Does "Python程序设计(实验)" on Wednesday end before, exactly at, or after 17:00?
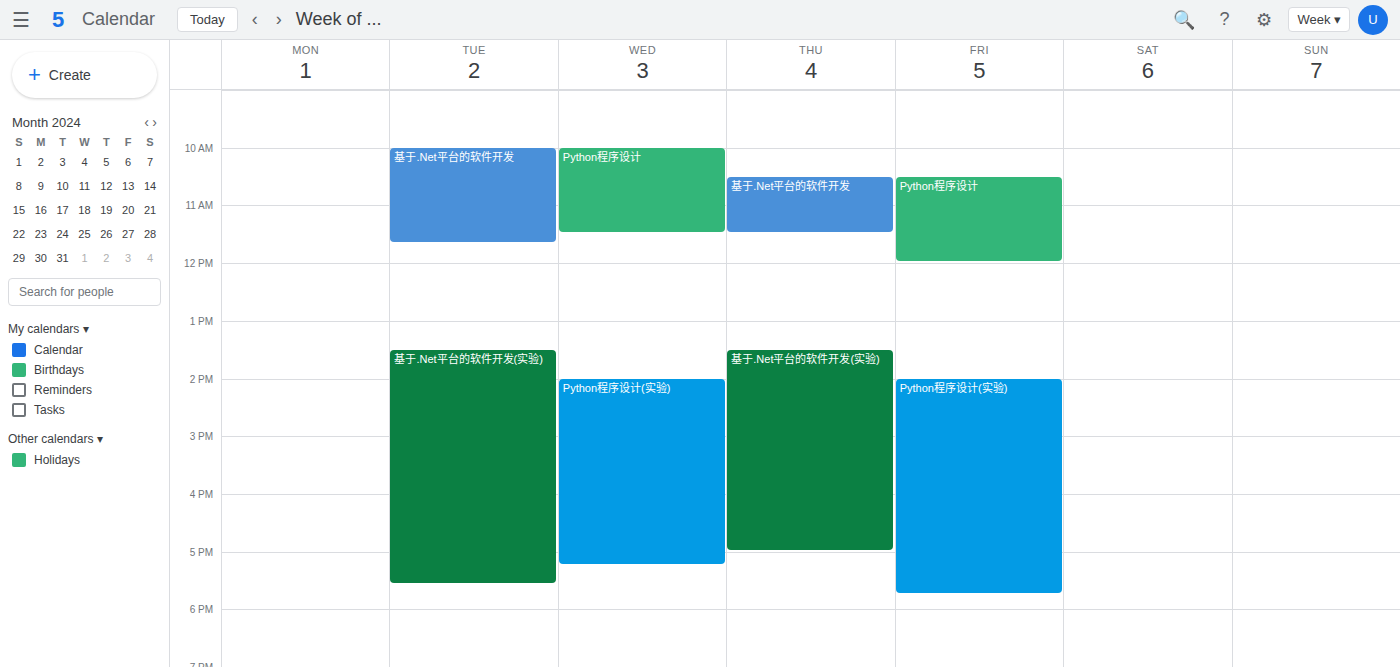
17:15 -- after 17:00, 15 minutes below the 17:00 line.